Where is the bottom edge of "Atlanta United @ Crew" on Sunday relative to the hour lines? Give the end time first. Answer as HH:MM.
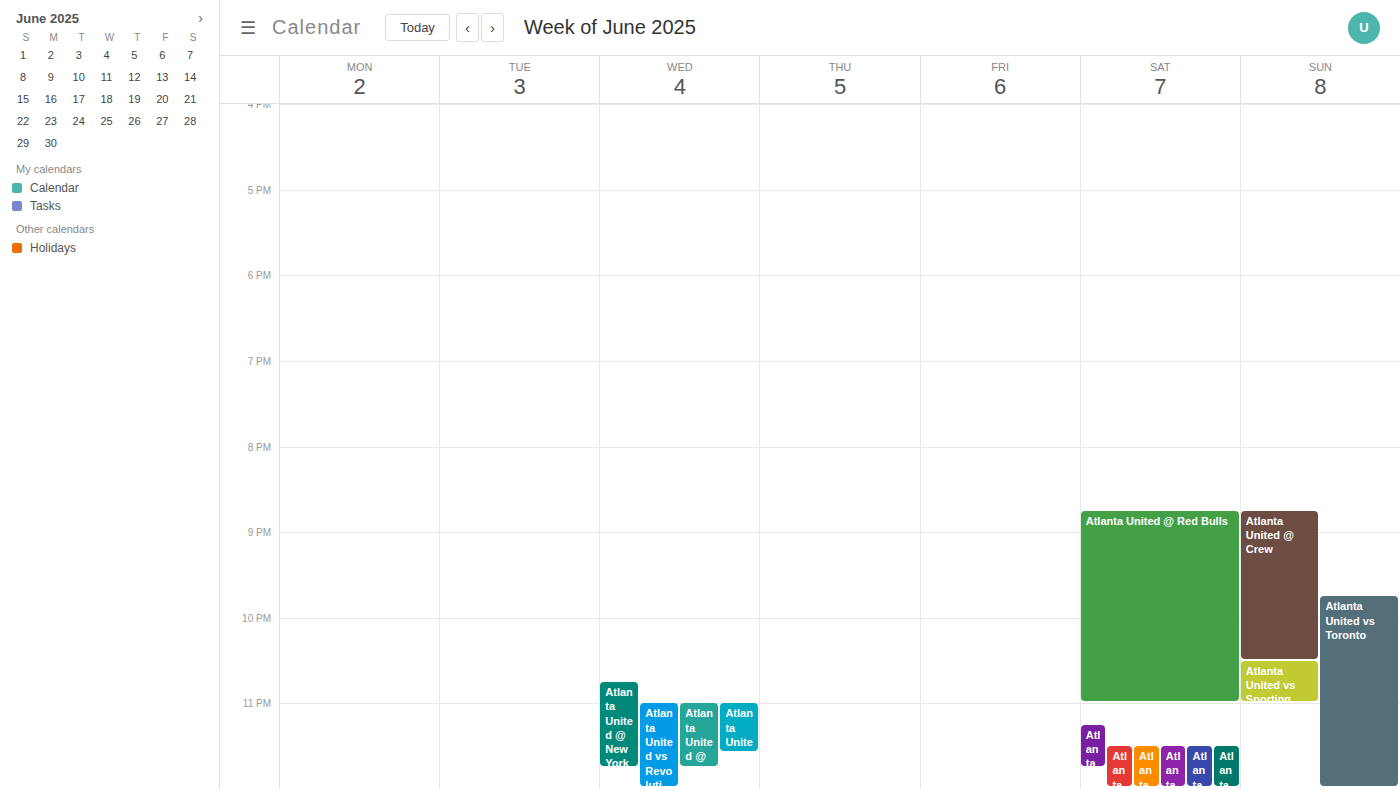
22:30 -- halfway between the 22:00 and 23:00 lines.